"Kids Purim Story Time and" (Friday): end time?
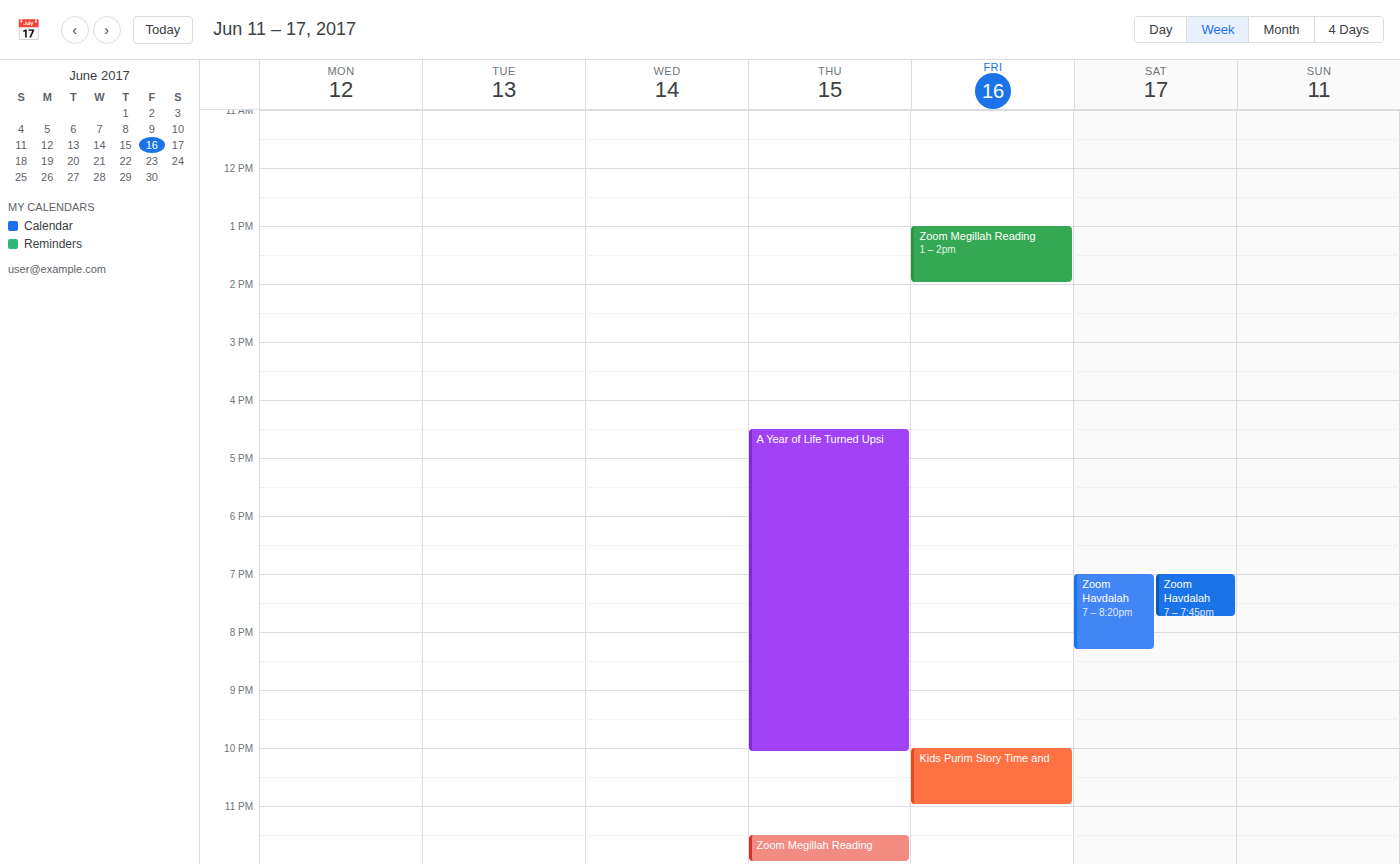
11:00 PM